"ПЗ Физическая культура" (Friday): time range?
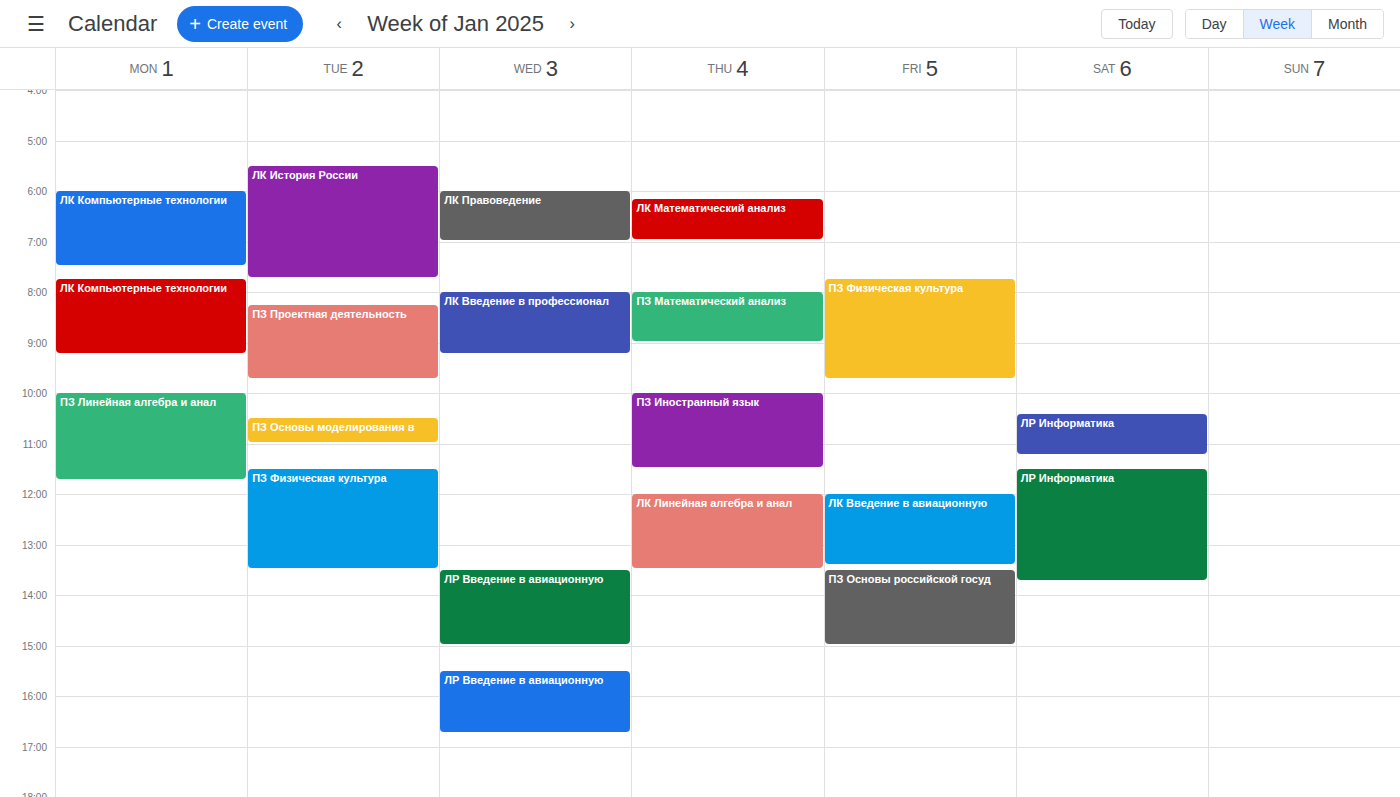
7:45 AM to 9:45 AM